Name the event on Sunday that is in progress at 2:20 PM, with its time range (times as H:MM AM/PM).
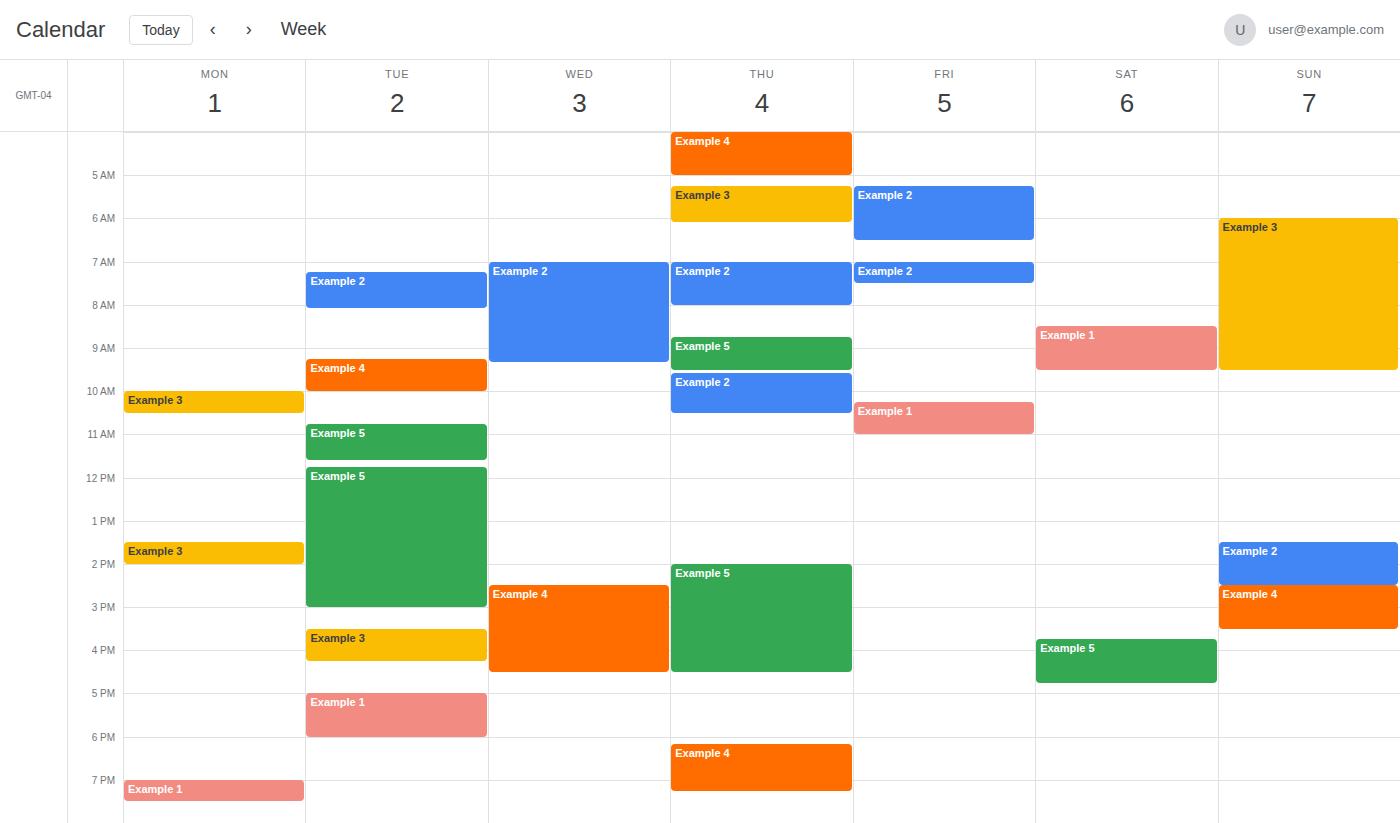
"Example 2", 1:30 PM to 2:30 PM